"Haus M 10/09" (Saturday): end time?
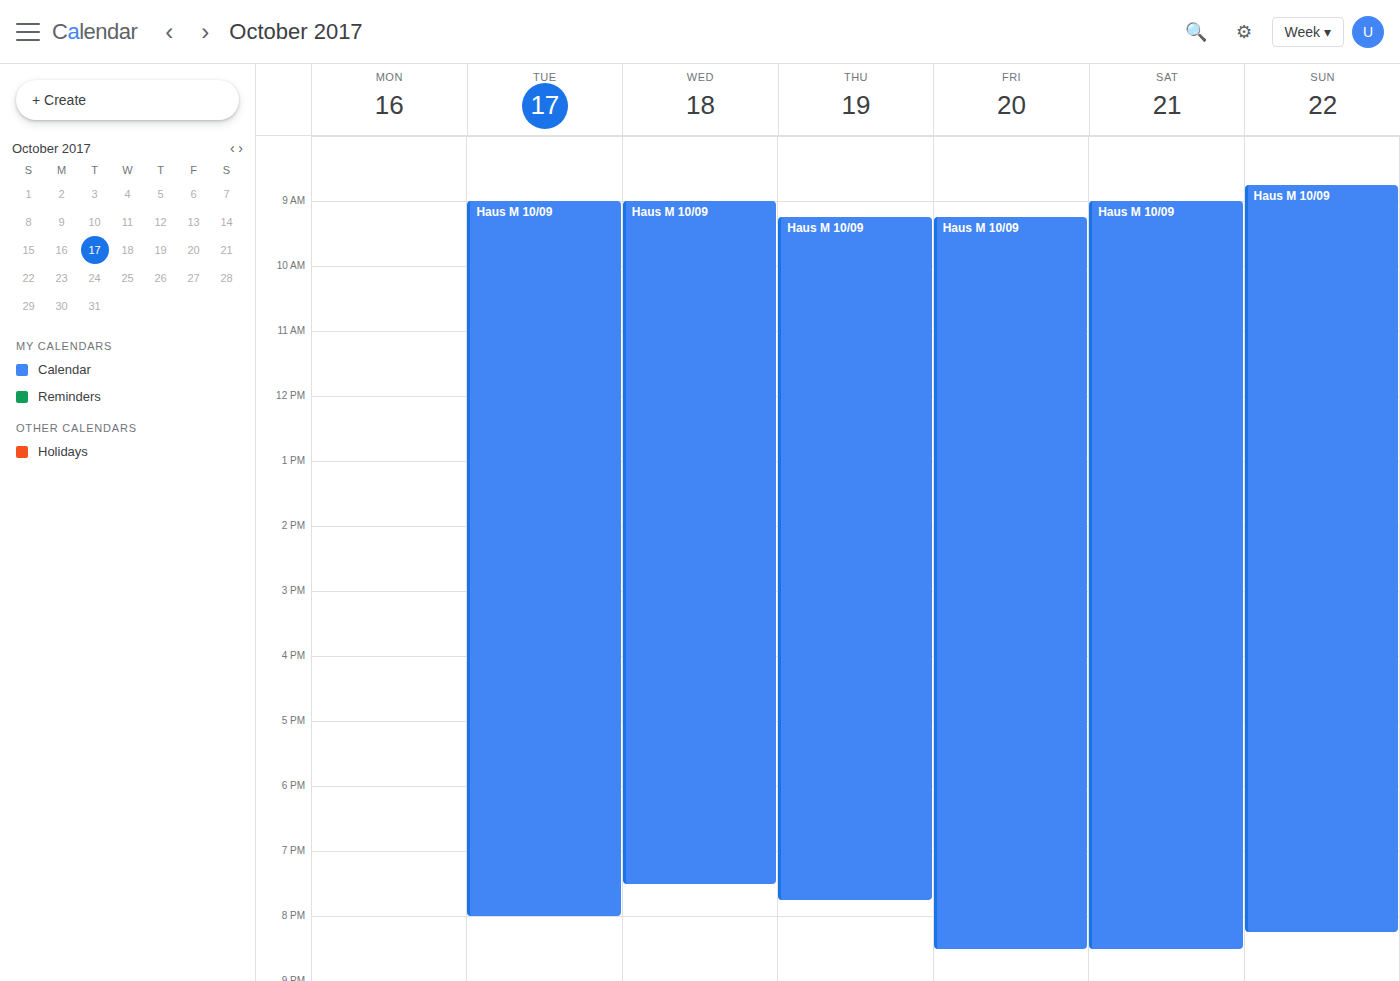
8:30 PM